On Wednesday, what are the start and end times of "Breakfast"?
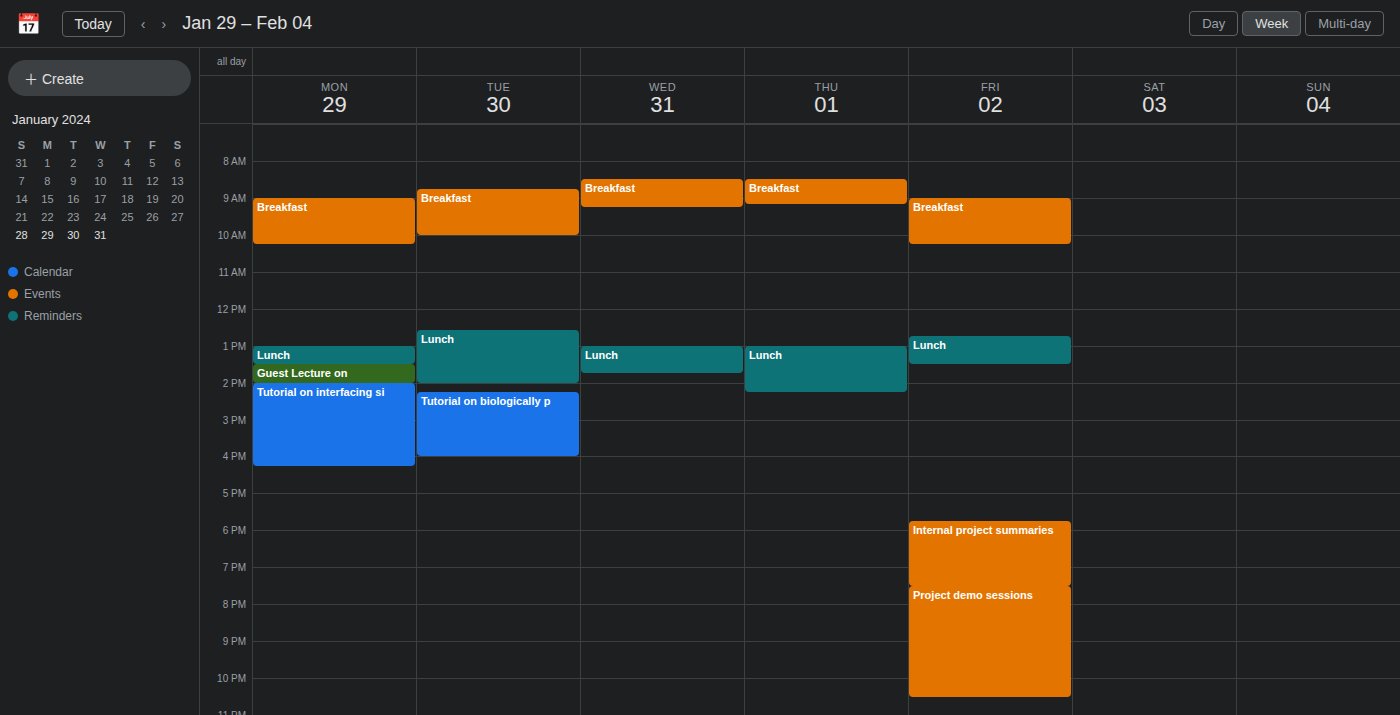
8:30 AM to 9:15 AM